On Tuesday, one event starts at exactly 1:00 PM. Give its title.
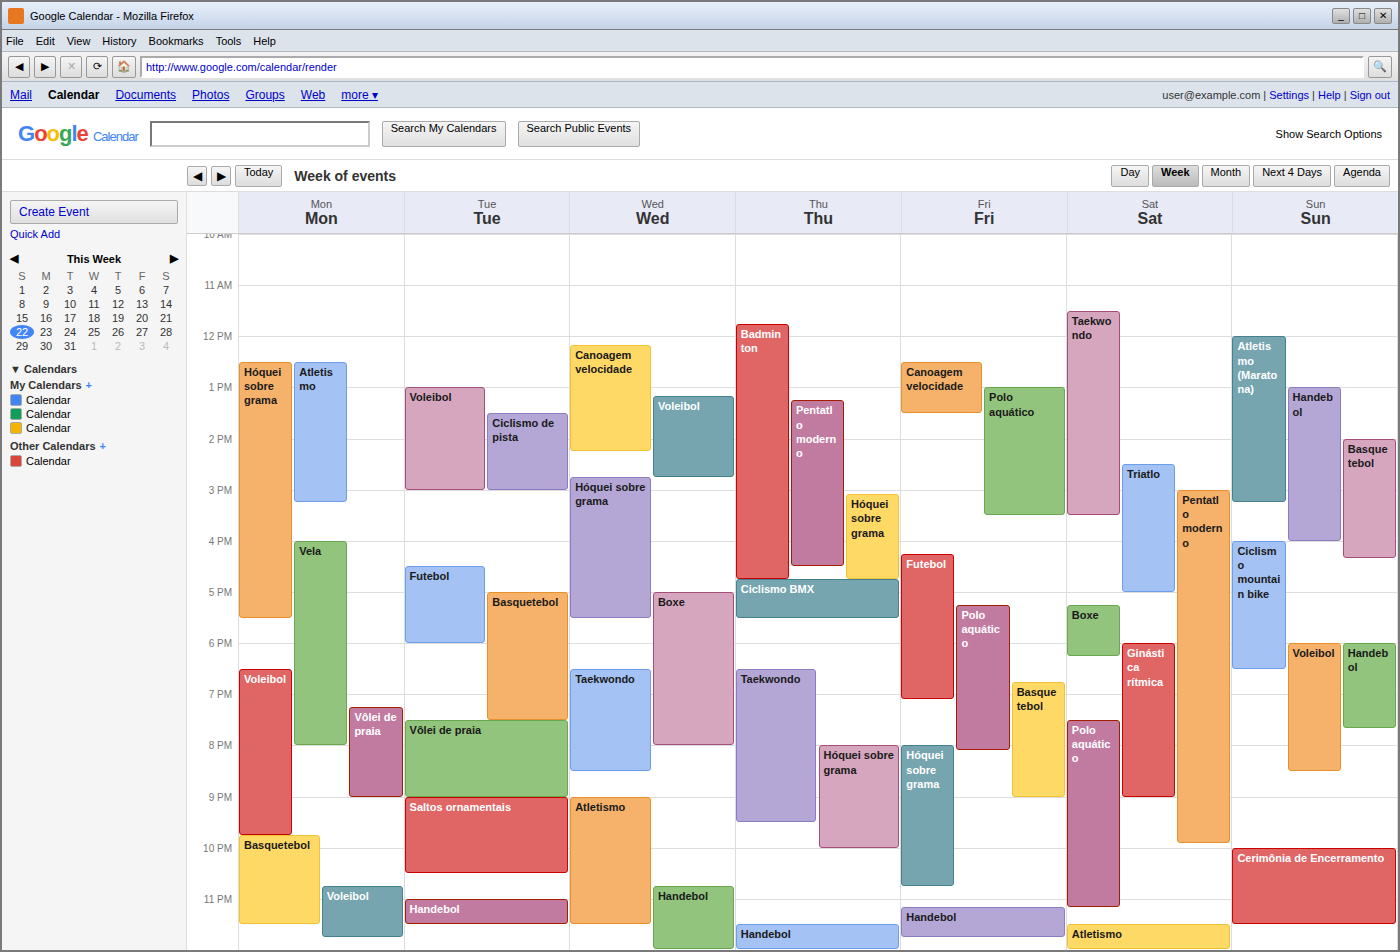
"Voleibol"